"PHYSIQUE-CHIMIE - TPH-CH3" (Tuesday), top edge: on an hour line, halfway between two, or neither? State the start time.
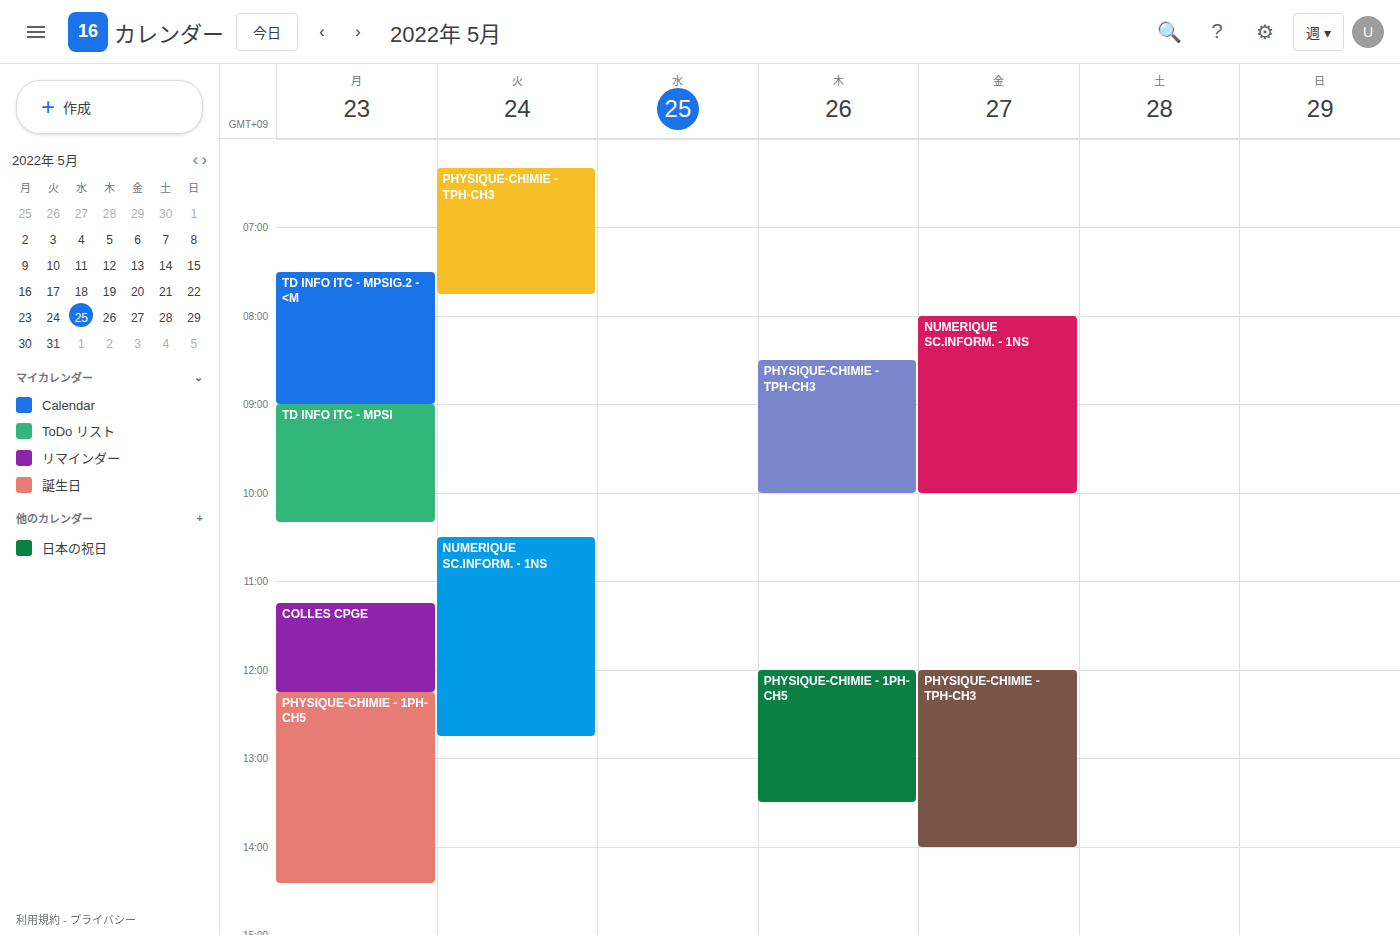
06:20 -- neither: 20 minutes below the 06:00 line and 40 minutes above the 07:00 line.